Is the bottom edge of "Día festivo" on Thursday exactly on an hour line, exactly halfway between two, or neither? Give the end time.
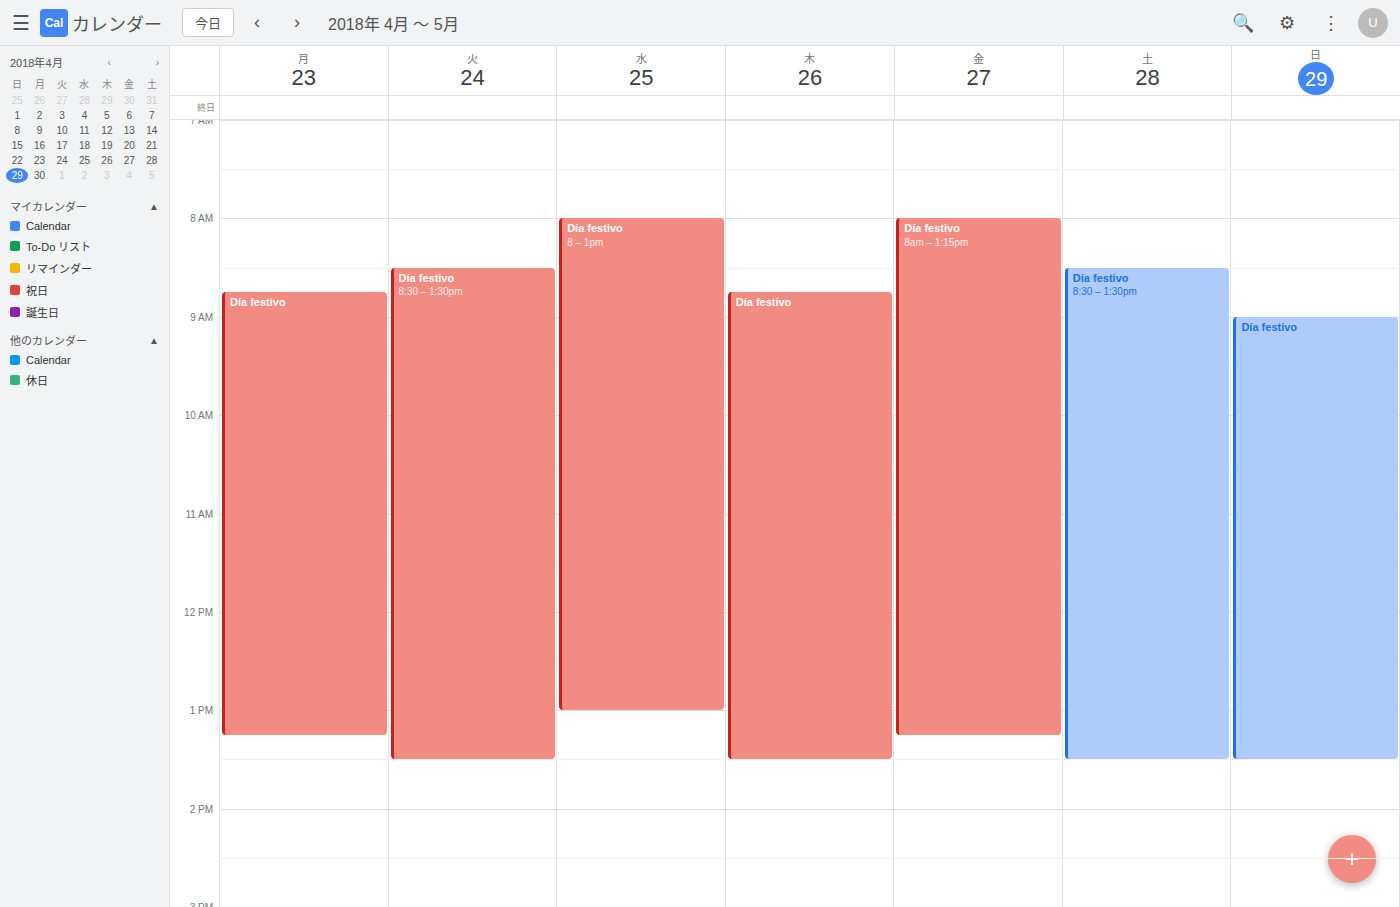
1:30 PM -- halfway between the 1 PM and 2 PM lines.